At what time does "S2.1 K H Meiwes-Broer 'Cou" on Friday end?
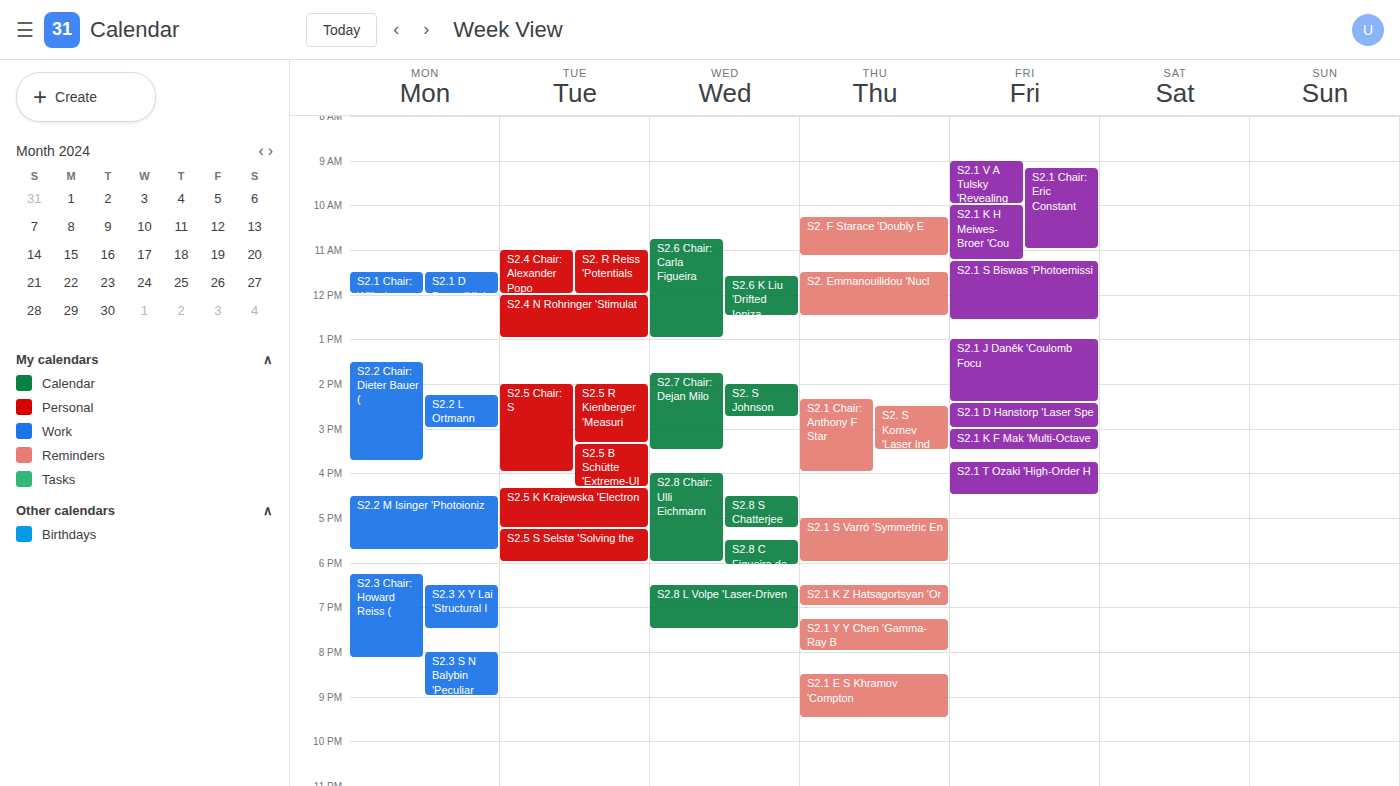
11:15 AM